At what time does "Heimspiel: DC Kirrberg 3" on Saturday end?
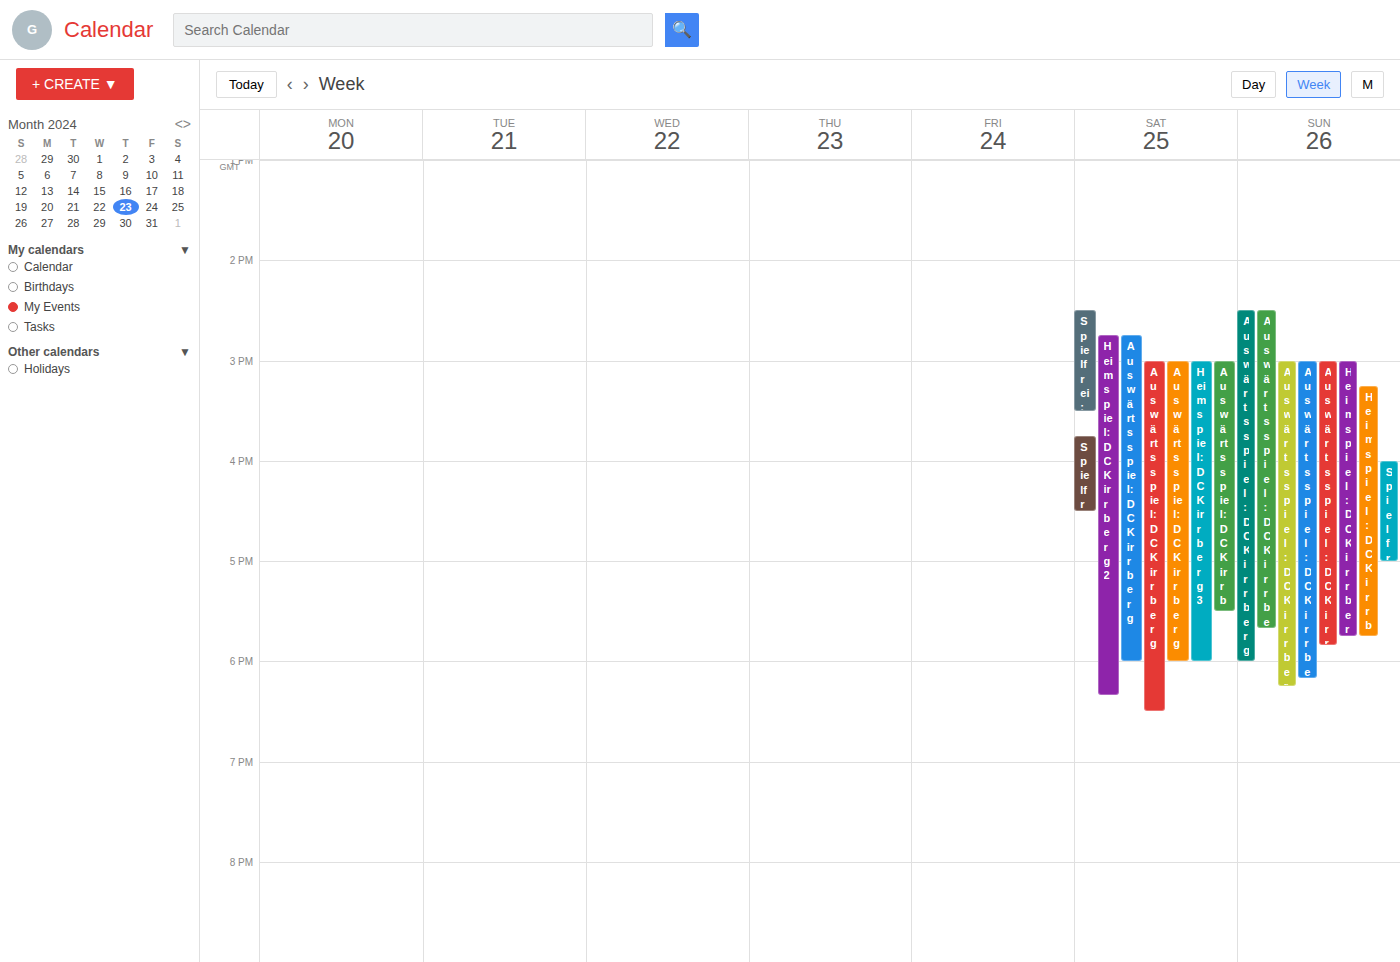
6:00 PM